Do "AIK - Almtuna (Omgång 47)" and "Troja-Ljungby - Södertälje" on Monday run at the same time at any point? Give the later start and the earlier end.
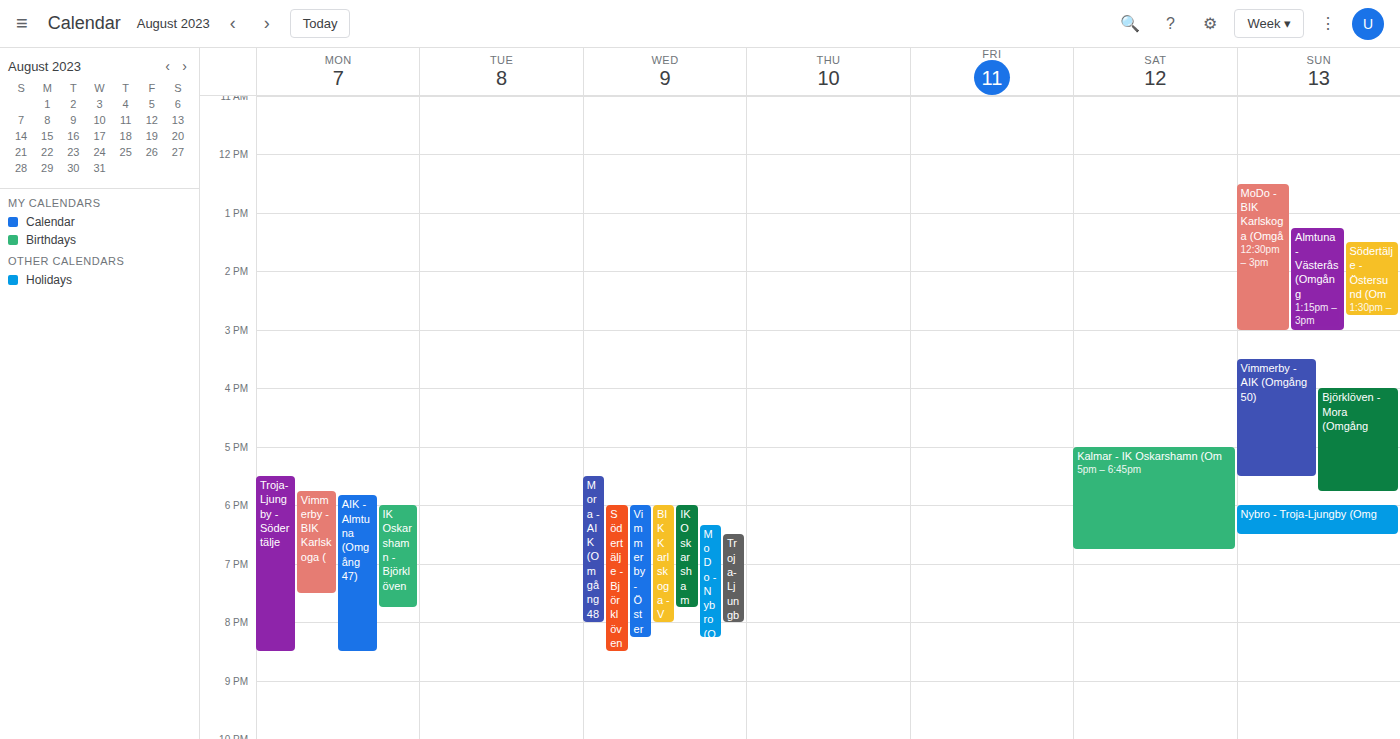
"AIK - Almtuna (Omgång 47)" runs 5:50 PM to 8:30 PM, inside "Troja-Ljungby - Södertälje" -- they overlap.